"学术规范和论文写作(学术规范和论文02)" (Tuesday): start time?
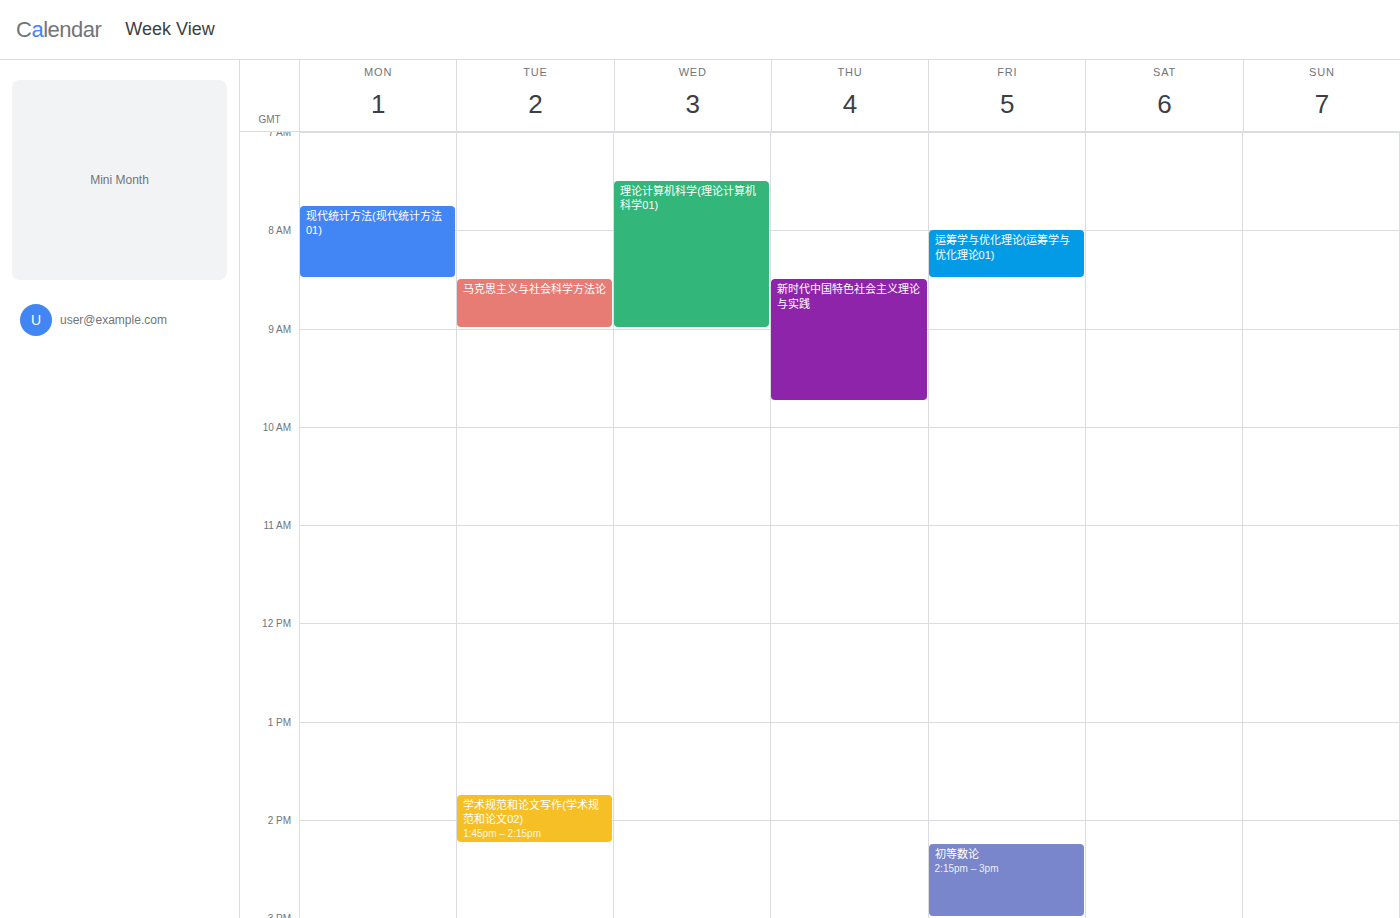
1:45 PM